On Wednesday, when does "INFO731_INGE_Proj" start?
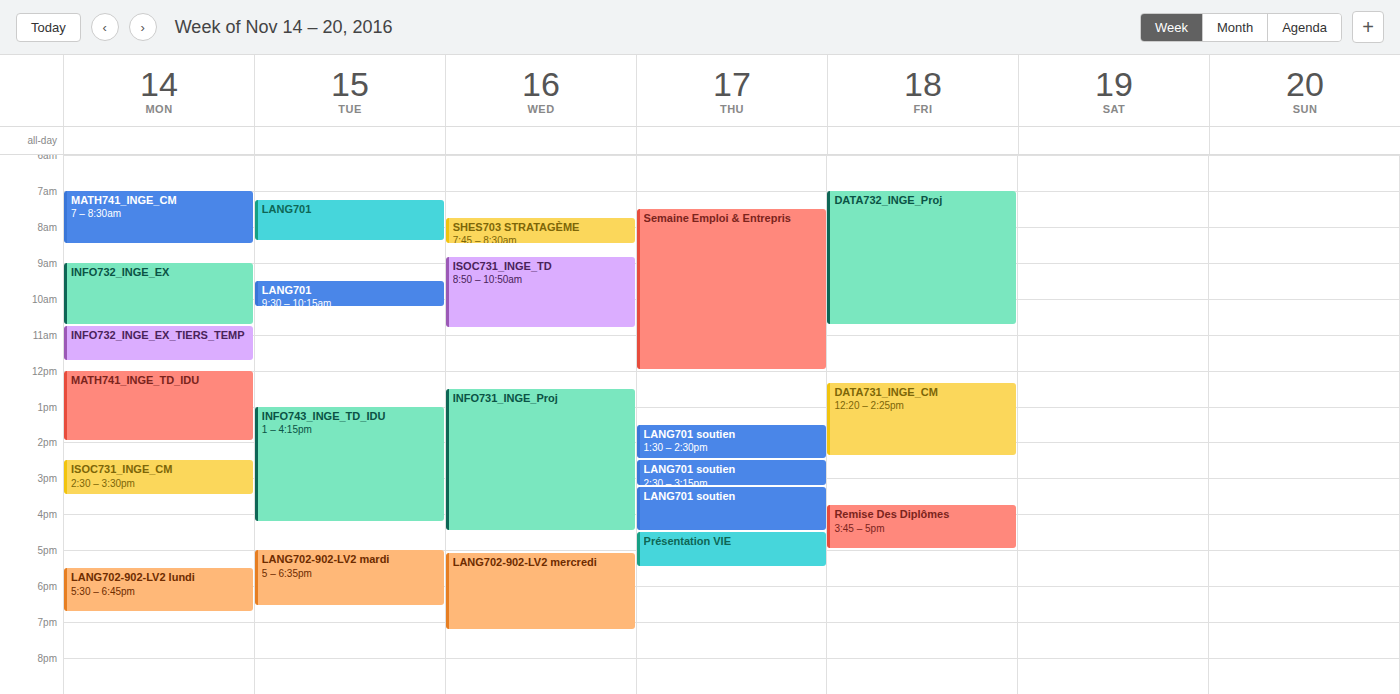
12:30